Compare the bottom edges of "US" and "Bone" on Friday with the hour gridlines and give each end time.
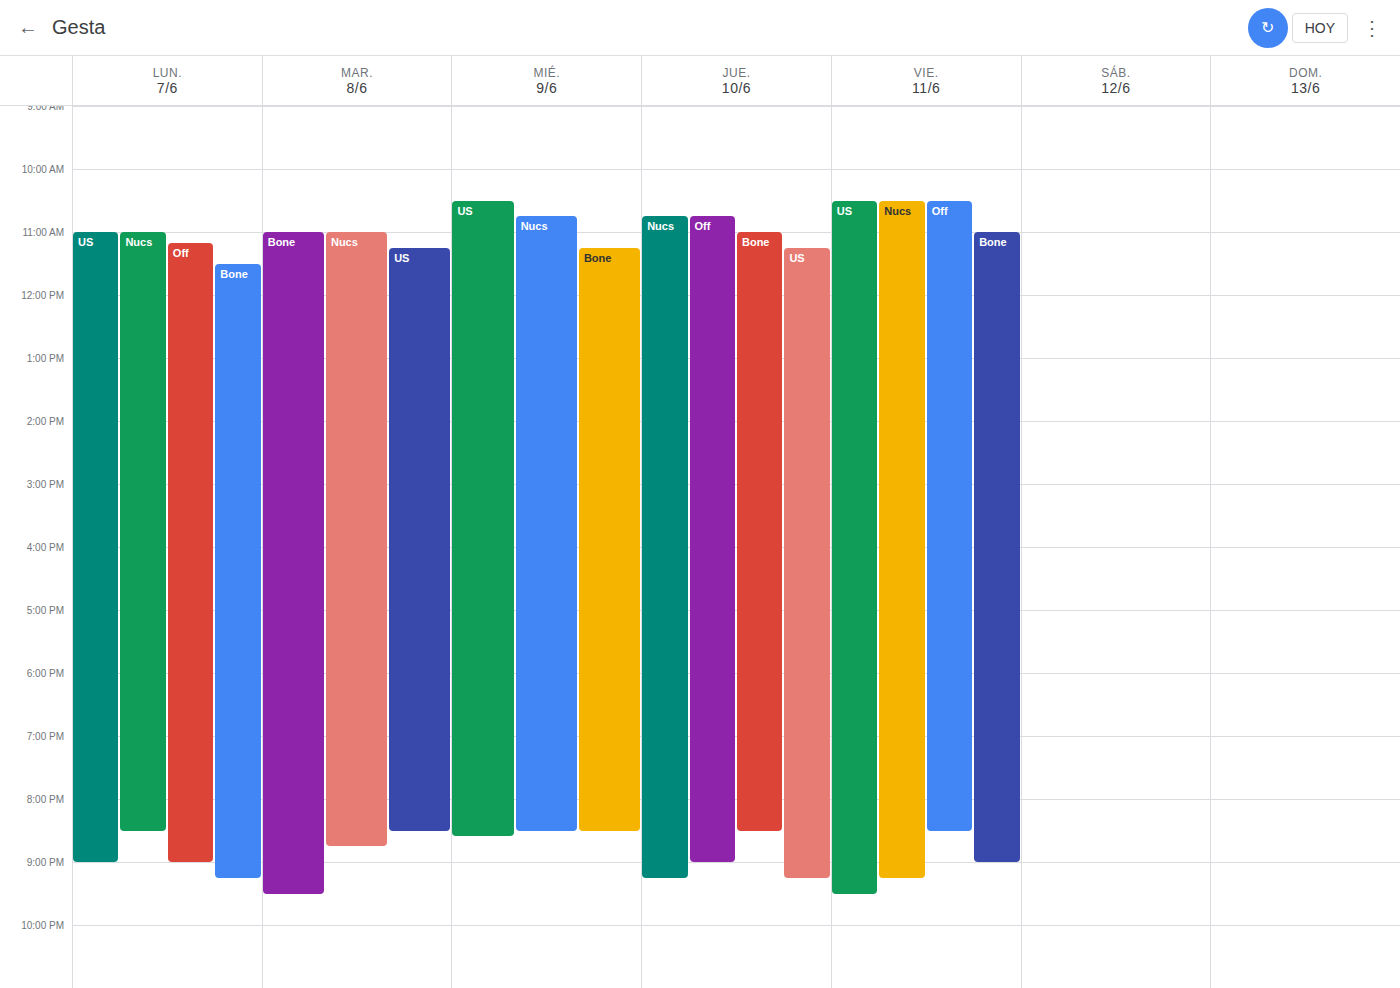
"US": 9:30 PM, halfway between the 9 PM and 10 PM lines. "Bone": 9:00 PM, exactly on the 9 PM line.